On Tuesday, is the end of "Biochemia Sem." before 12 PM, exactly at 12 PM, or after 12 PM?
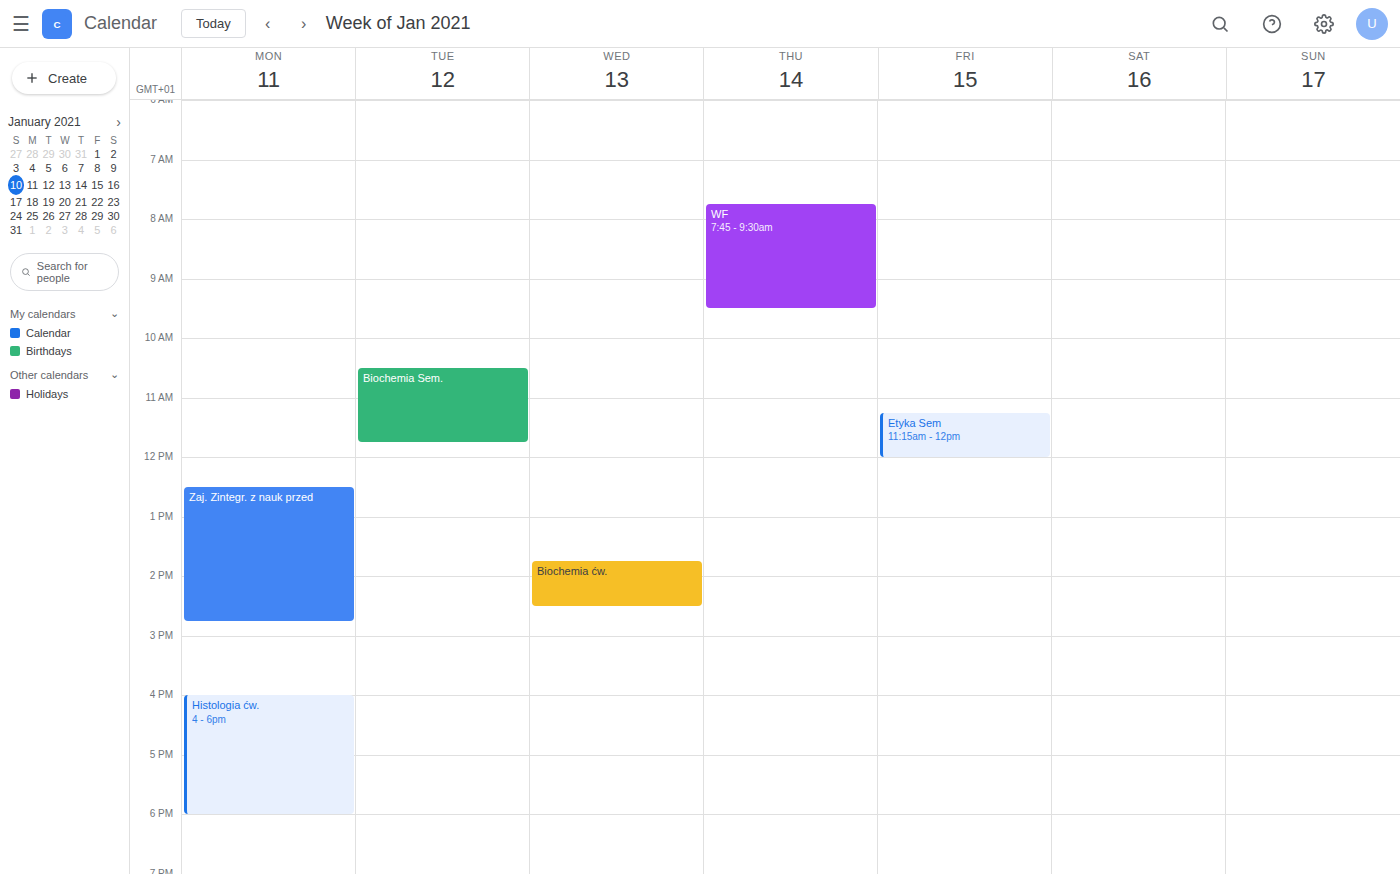
11:45 AM -- before 12 PM, 15 minutes above the 12 PM line.